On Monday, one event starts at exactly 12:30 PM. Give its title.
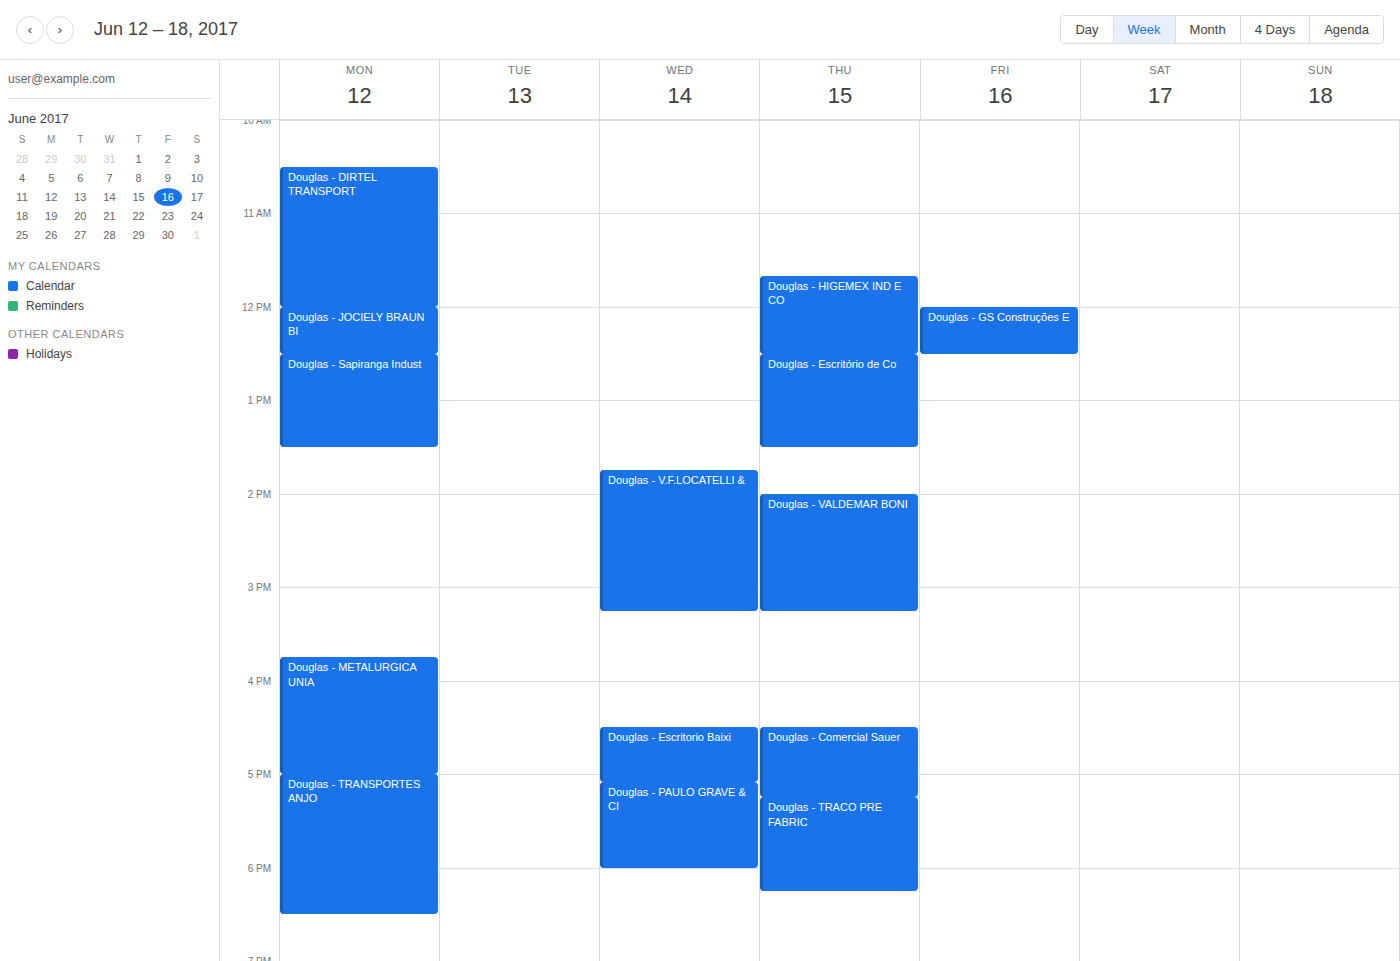
"Douglas - Sapiranga Indust"